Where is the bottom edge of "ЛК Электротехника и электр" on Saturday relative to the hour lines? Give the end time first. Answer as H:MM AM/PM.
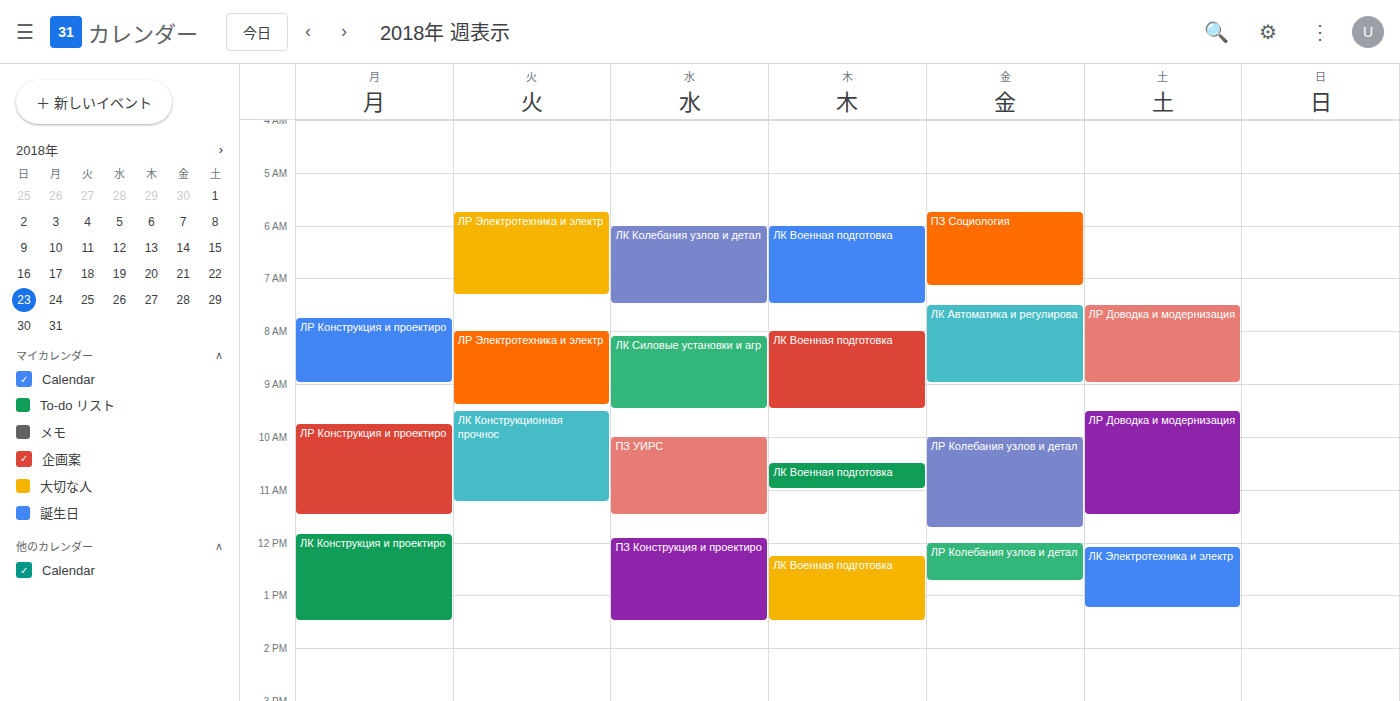
1:15 PM -- neither: a quarter of the way from the 1 PM line to the 2 PM line.